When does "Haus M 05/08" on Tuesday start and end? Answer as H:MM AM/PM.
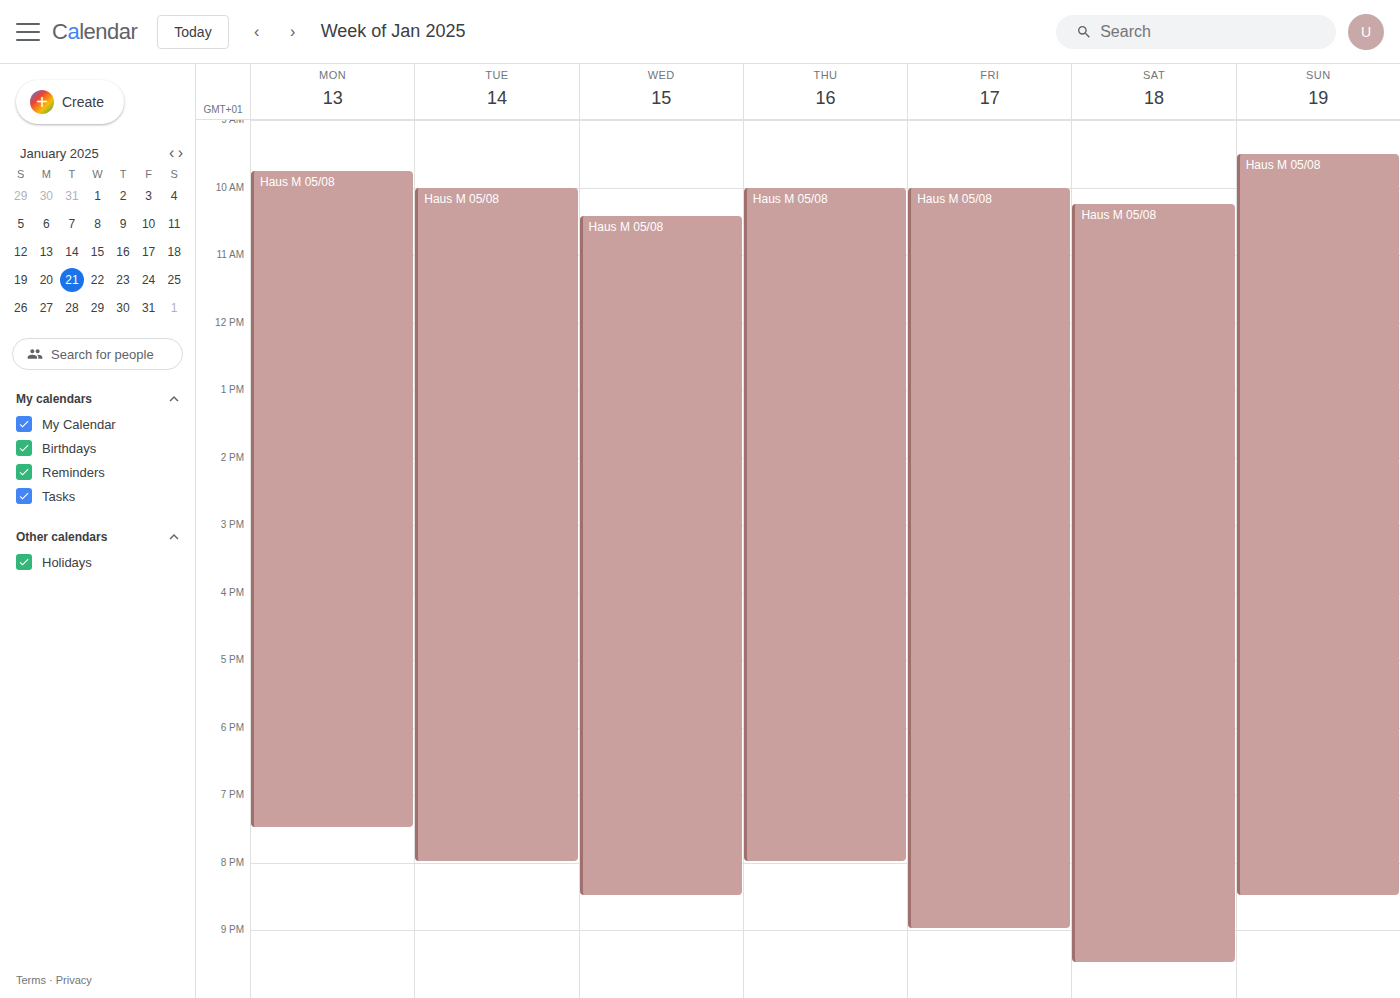
10:00 AM to 8:00 PM